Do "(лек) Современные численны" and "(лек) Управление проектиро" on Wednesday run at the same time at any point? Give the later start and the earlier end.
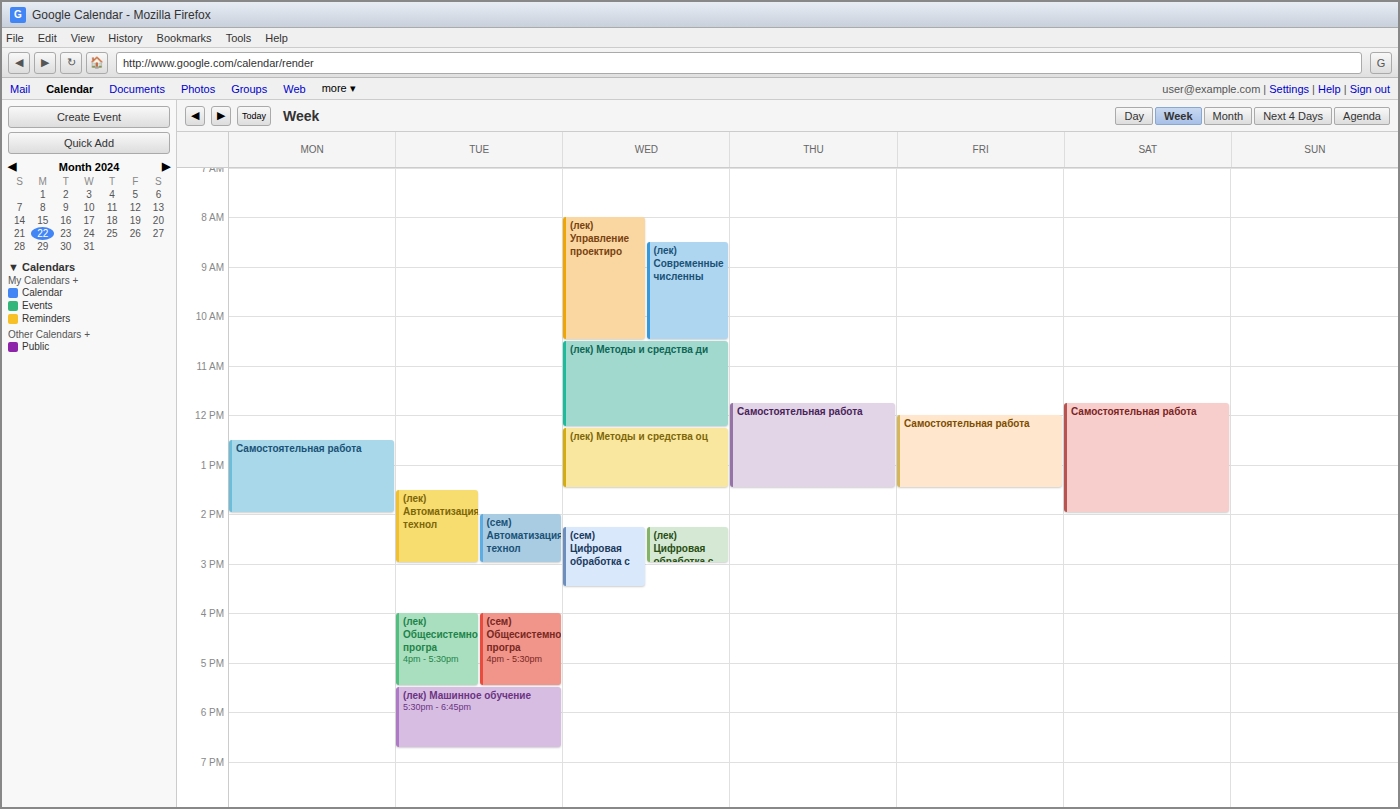
"(лек) Современные численны" runs 8:30 AM to 10:30 AM, inside "(лек) Управление проектиро" -- they overlap.